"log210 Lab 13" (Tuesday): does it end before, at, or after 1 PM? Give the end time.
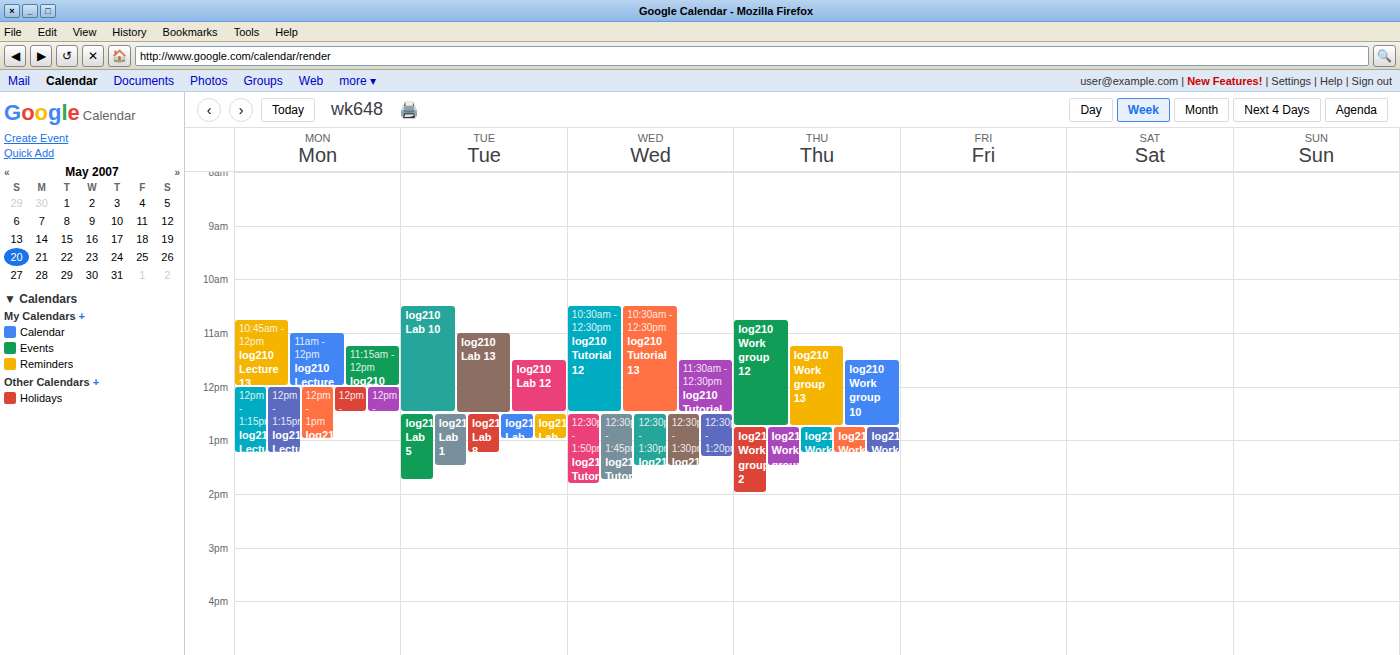
12:30 PM -- before 1 PM, 30 minutes above the 1 PM line.